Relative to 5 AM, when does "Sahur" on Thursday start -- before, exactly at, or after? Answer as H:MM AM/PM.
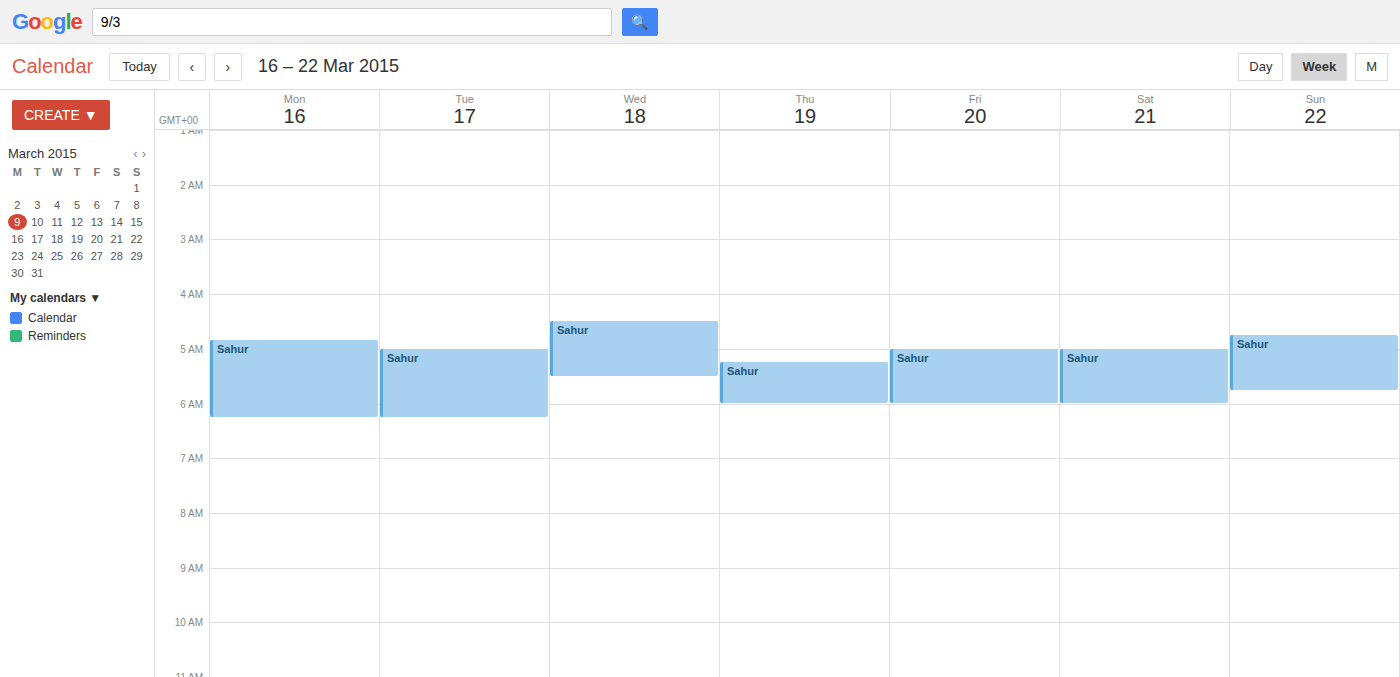
5:15 AM -- after 5 AM, 15 minutes below the 5 AM line.